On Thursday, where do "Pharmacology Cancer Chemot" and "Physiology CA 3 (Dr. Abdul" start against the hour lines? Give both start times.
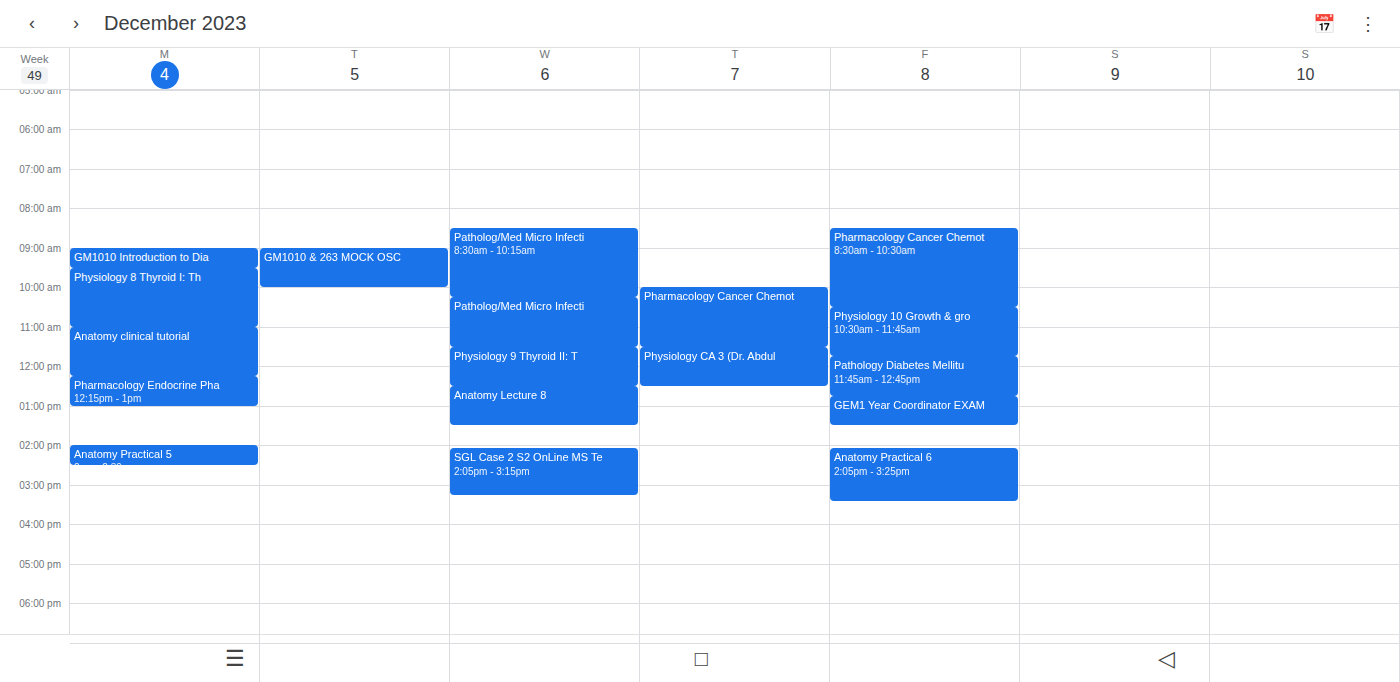
"Pharmacology Cancer Chemot": 10:00 AM, exactly on the 10 AM line. "Physiology CA 3 (Dr. Abdul": 11:30 AM, halfway between the 11 AM and 12 PM lines.